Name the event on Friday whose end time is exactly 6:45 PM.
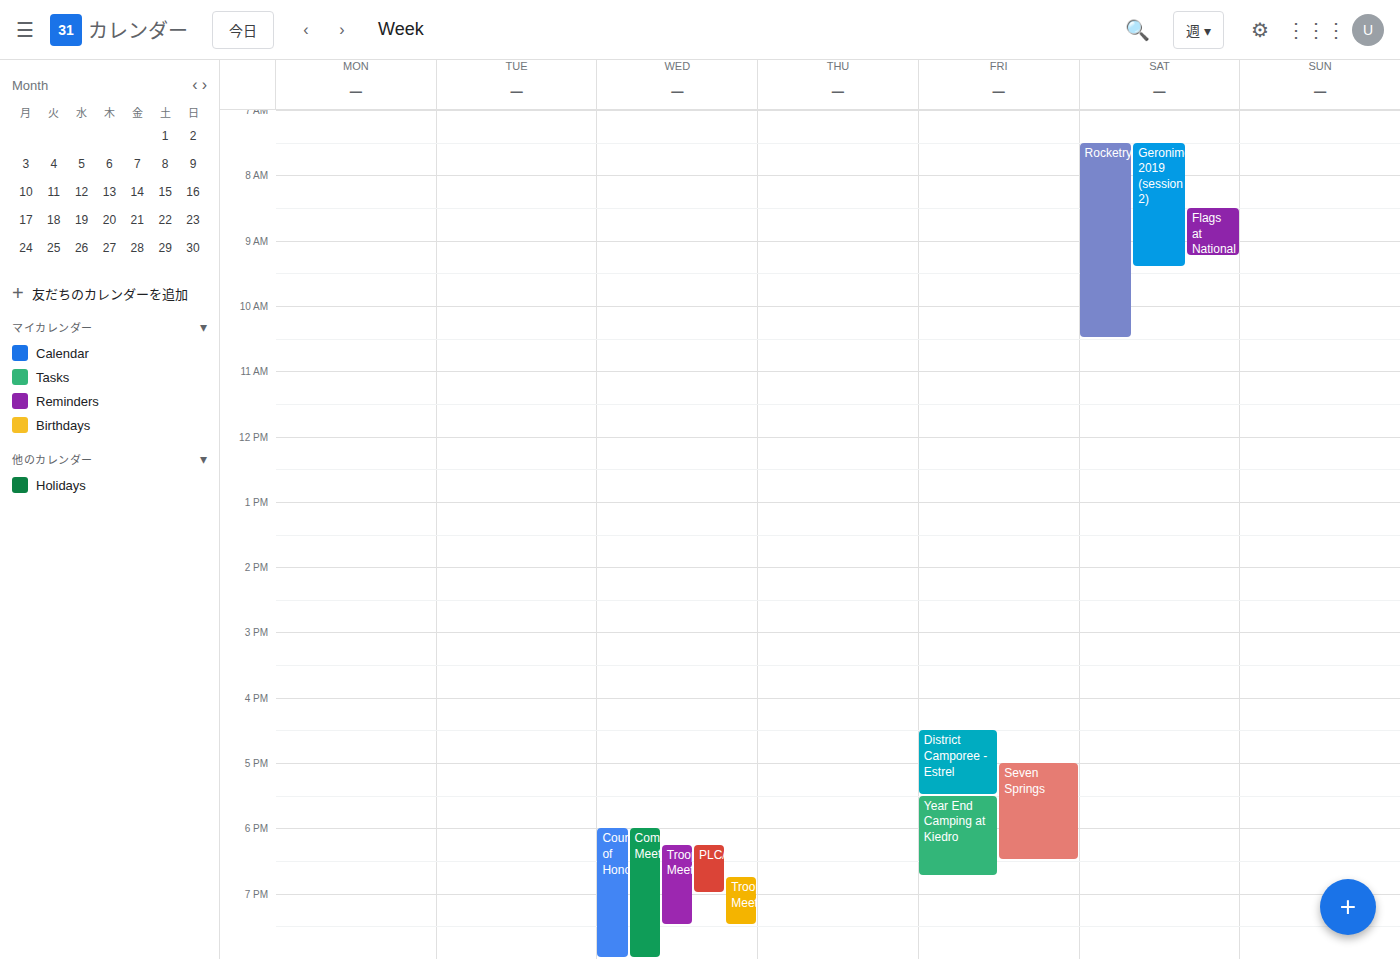
"Year End Camping at Kiedro"